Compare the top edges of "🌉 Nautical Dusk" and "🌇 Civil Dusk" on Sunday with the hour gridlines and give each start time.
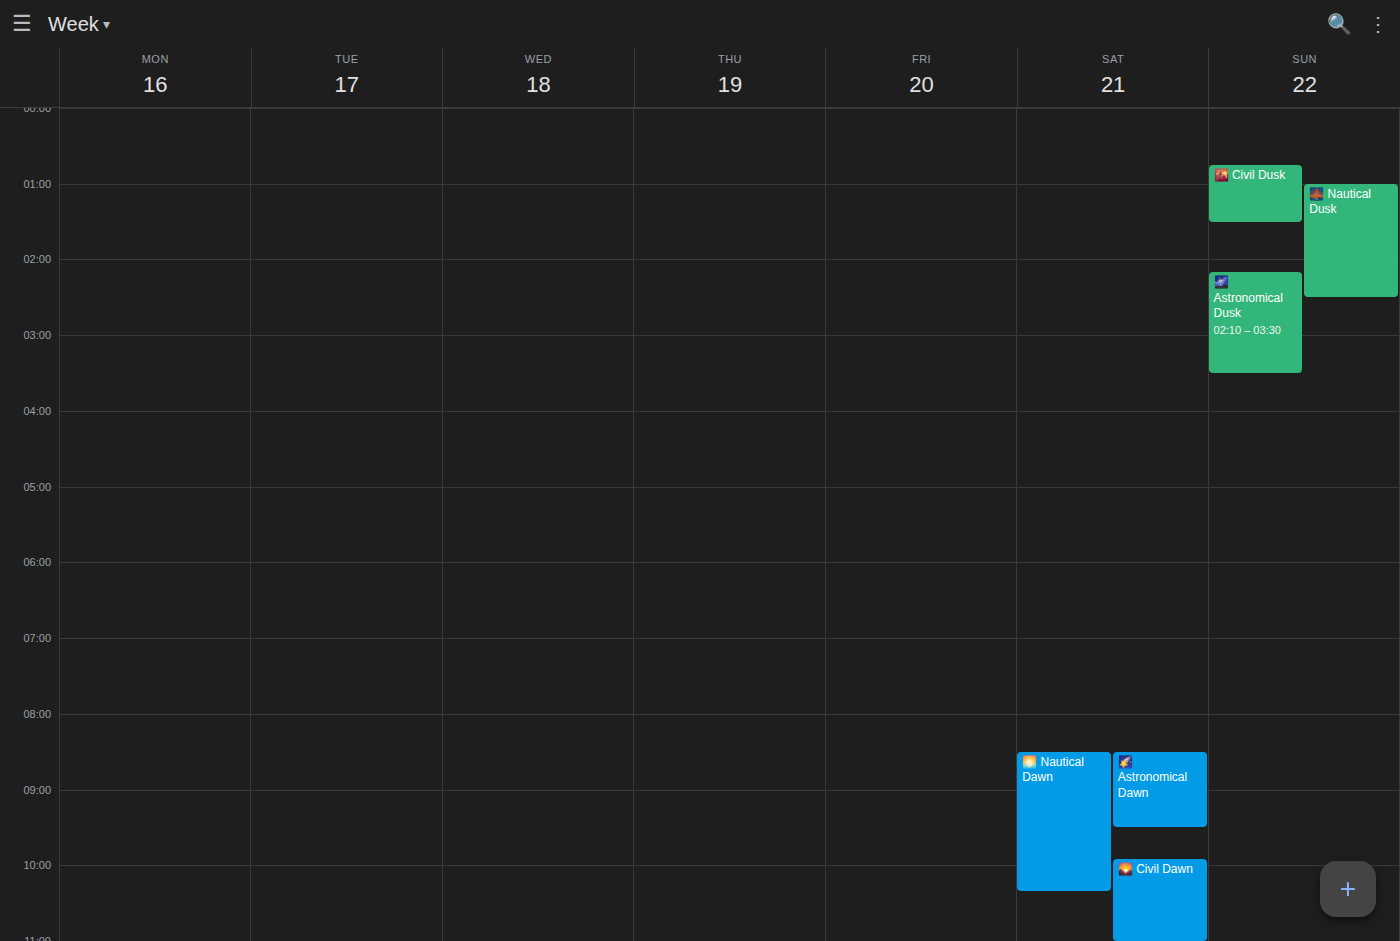
"🌉 Nautical Dusk": 1:00 AM, exactly on the 1 AM line. "🌇 Civil Dusk": 12:45 AM, neither: three quarters of the way from the 12 AM line to the 1 AM line.